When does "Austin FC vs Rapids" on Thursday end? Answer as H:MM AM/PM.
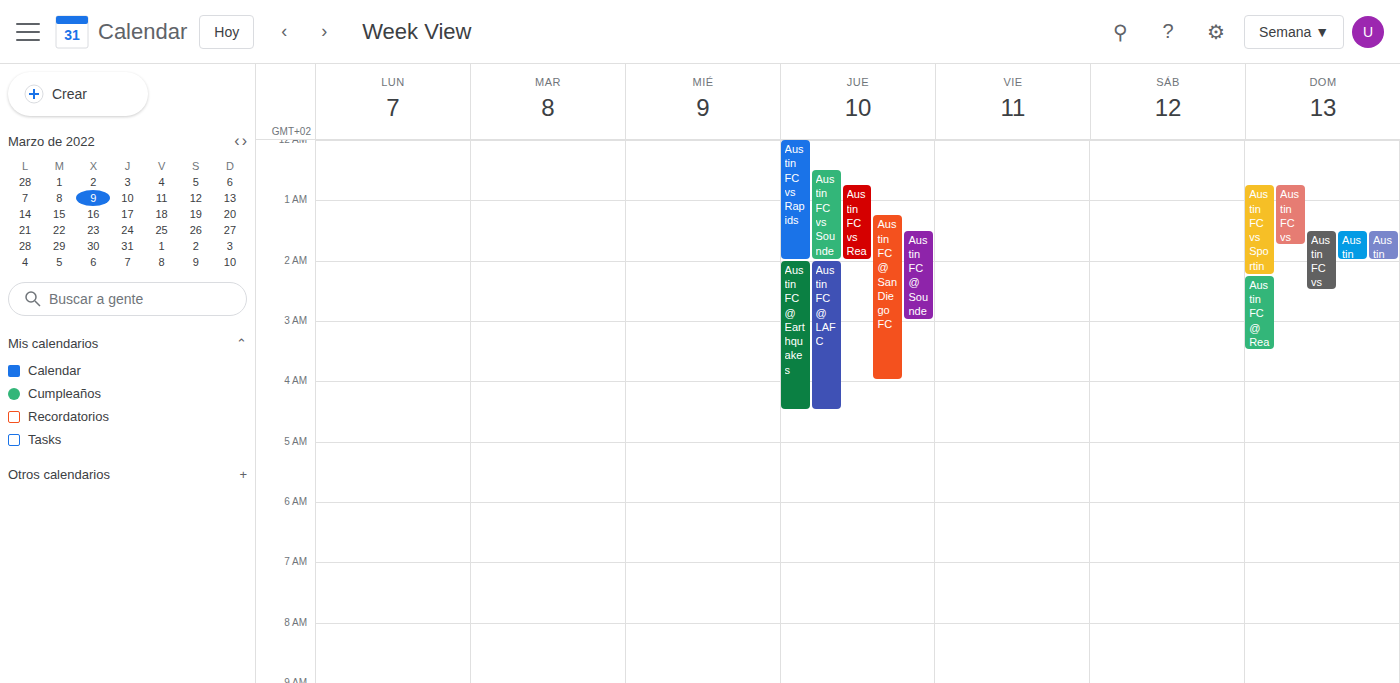
2:00 AM